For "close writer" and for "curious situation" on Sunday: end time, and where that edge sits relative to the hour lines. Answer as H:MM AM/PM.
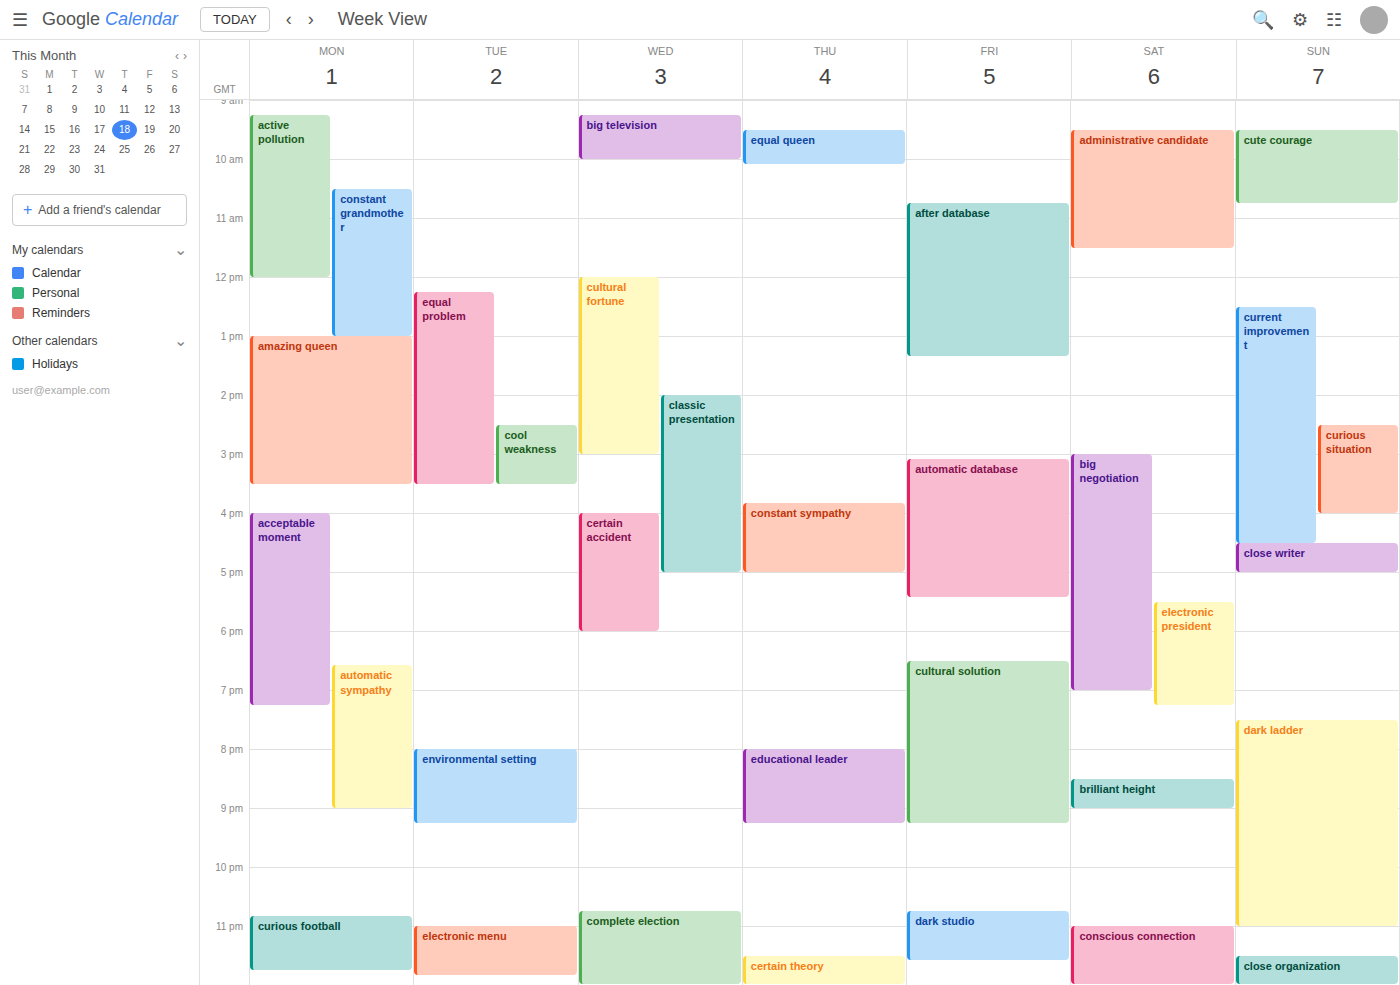
"close writer": 5:00 PM, exactly on the 5 PM line. "curious situation": 4:00 PM, exactly on the 4 PM line.